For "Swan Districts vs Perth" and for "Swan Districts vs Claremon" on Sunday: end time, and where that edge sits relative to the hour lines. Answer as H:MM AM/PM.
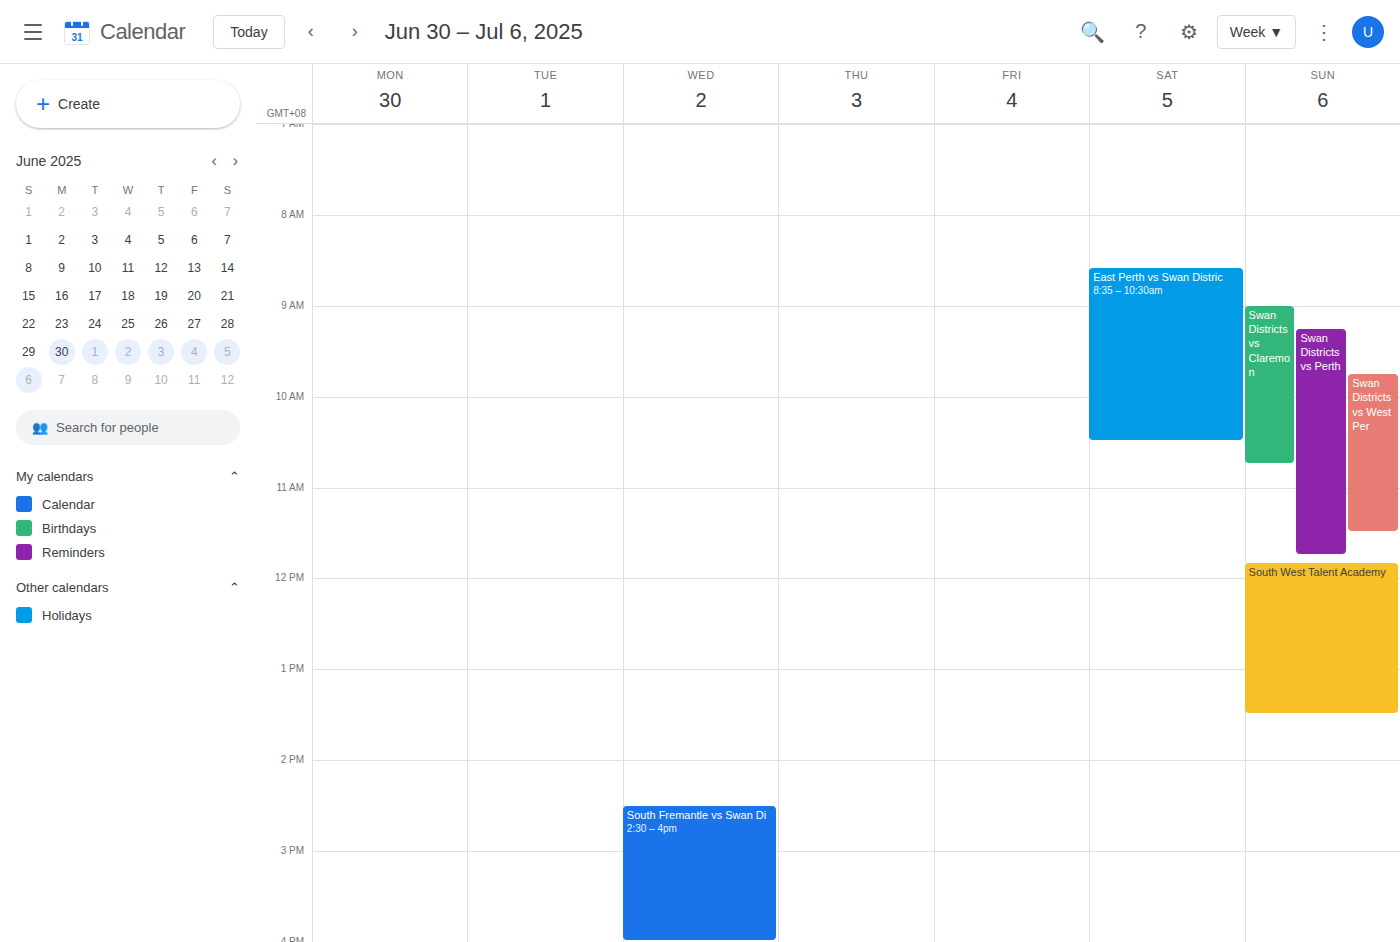
"Swan Districts vs Perth": 11:45 AM, neither: three quarters of the way from the 11 AM line to the 12 PM line. "Swan Districts vs Claremon": 10:45 AM, neither: three quarters of the way from the 10 AM line to the 11 AM line.